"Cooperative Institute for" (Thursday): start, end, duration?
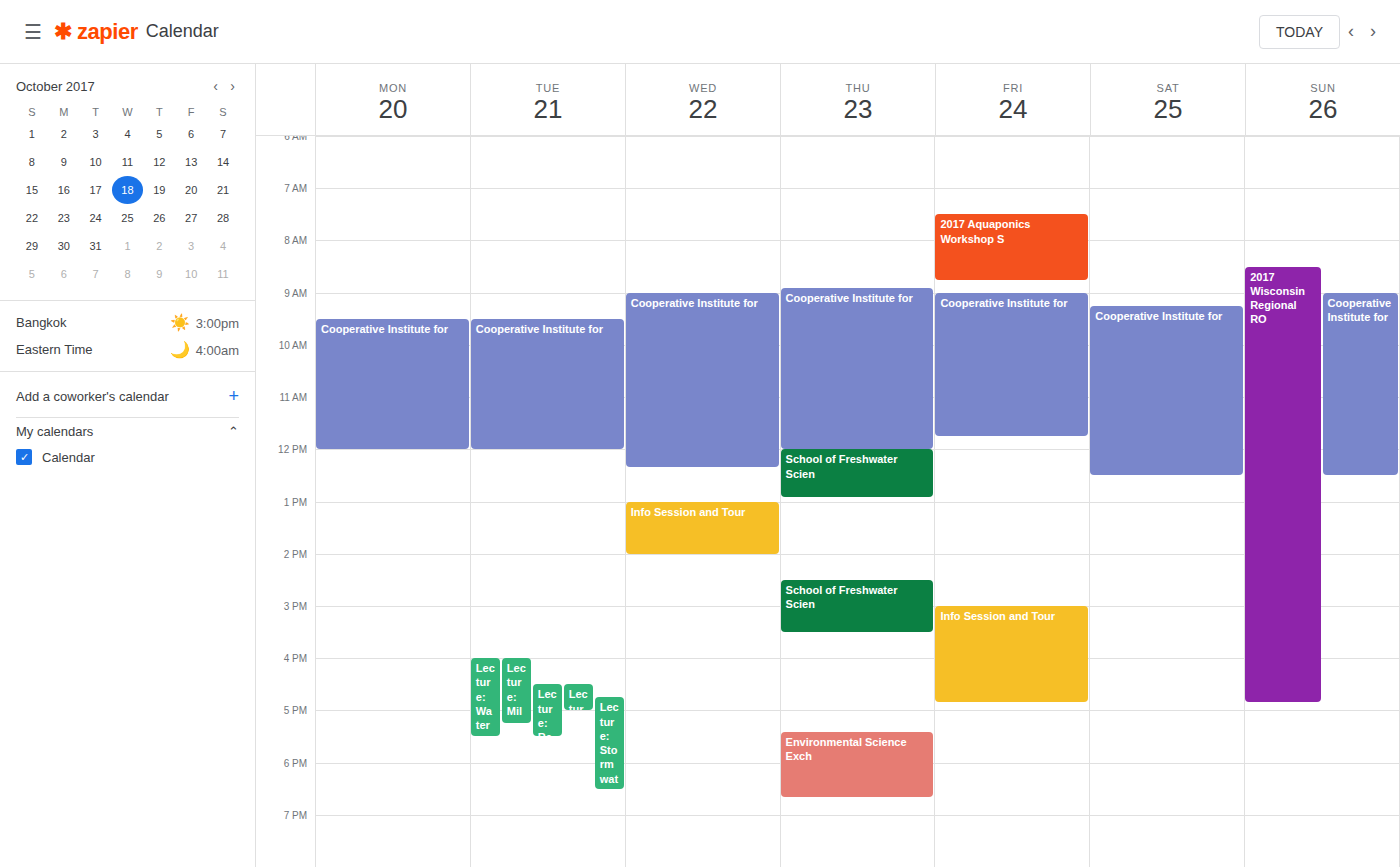
08:55 to 12:00, 3 hours 5 minutes